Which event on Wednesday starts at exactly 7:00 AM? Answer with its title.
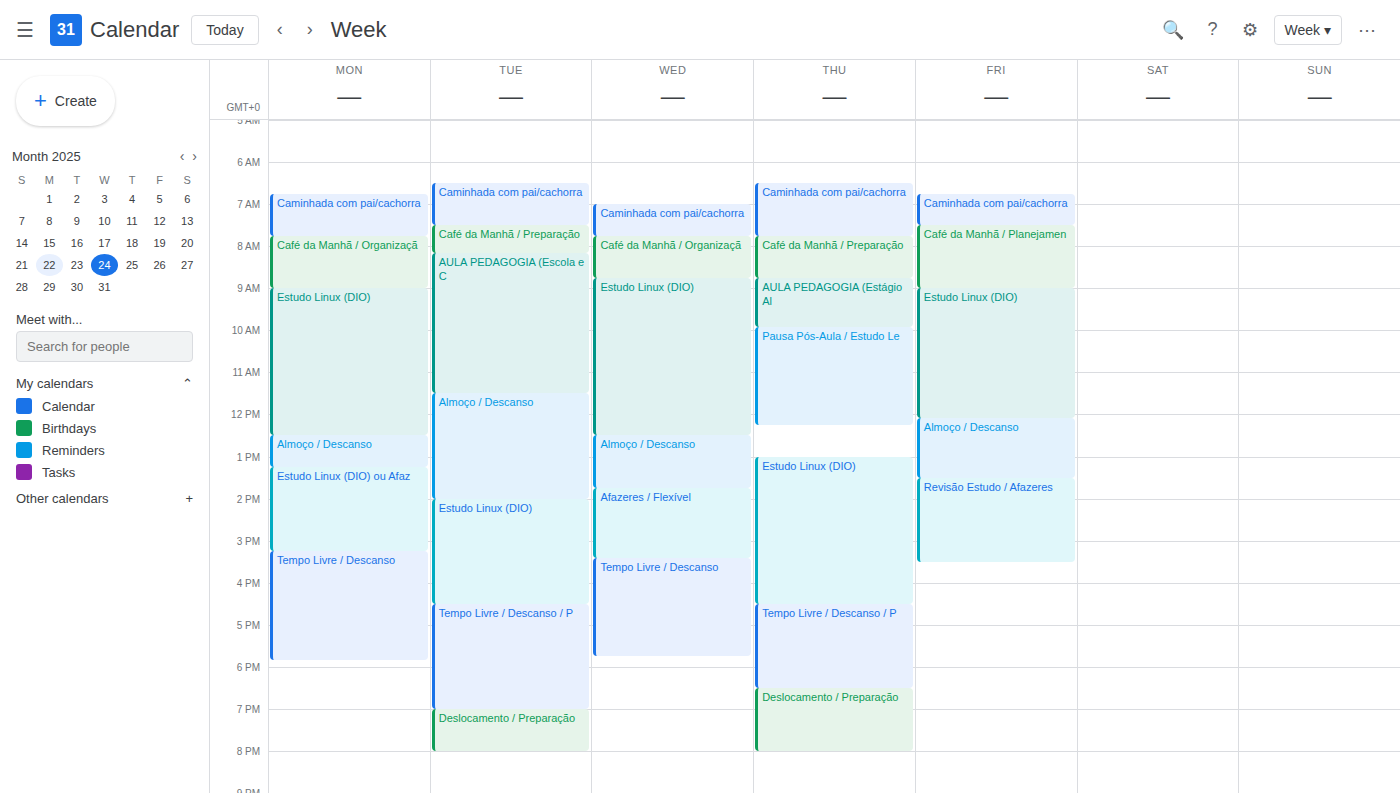
"Caminhada com pai/cachorra"